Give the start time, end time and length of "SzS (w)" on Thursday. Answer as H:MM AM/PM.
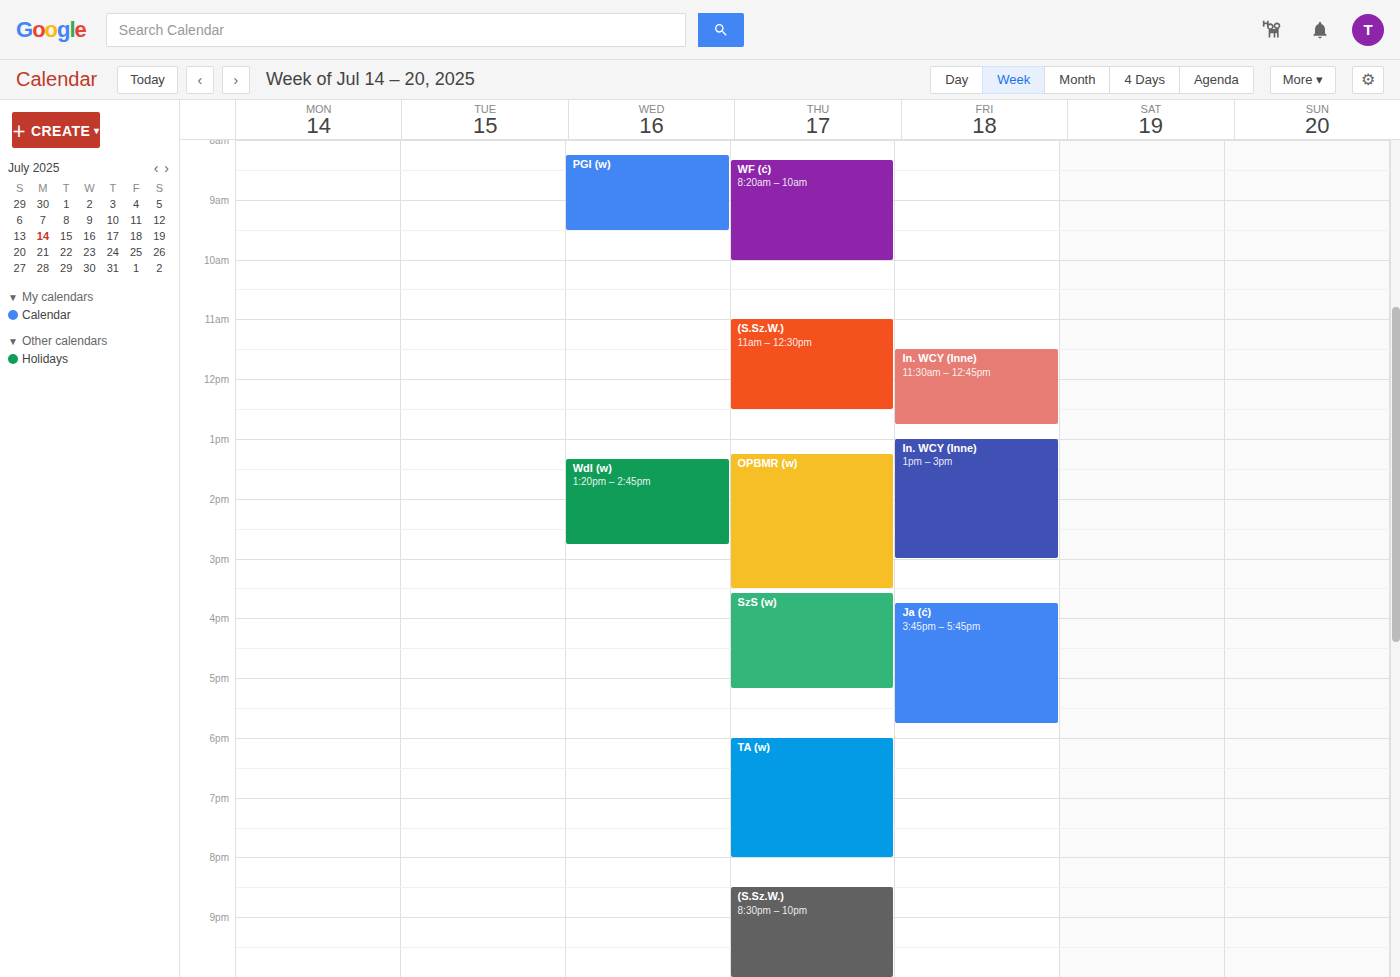
3:35 PM to 5:10 PM, 1 hour 35 minutes